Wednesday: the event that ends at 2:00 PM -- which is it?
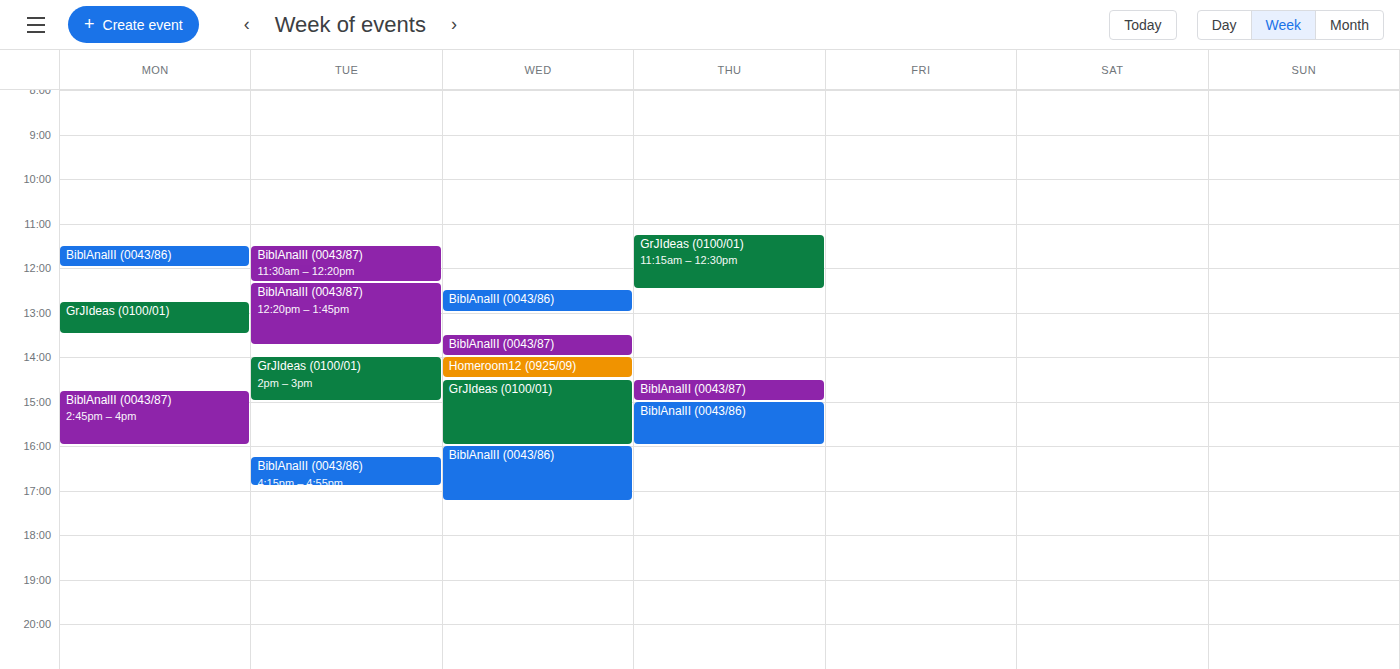
"BiblAnalII (0043/87)"